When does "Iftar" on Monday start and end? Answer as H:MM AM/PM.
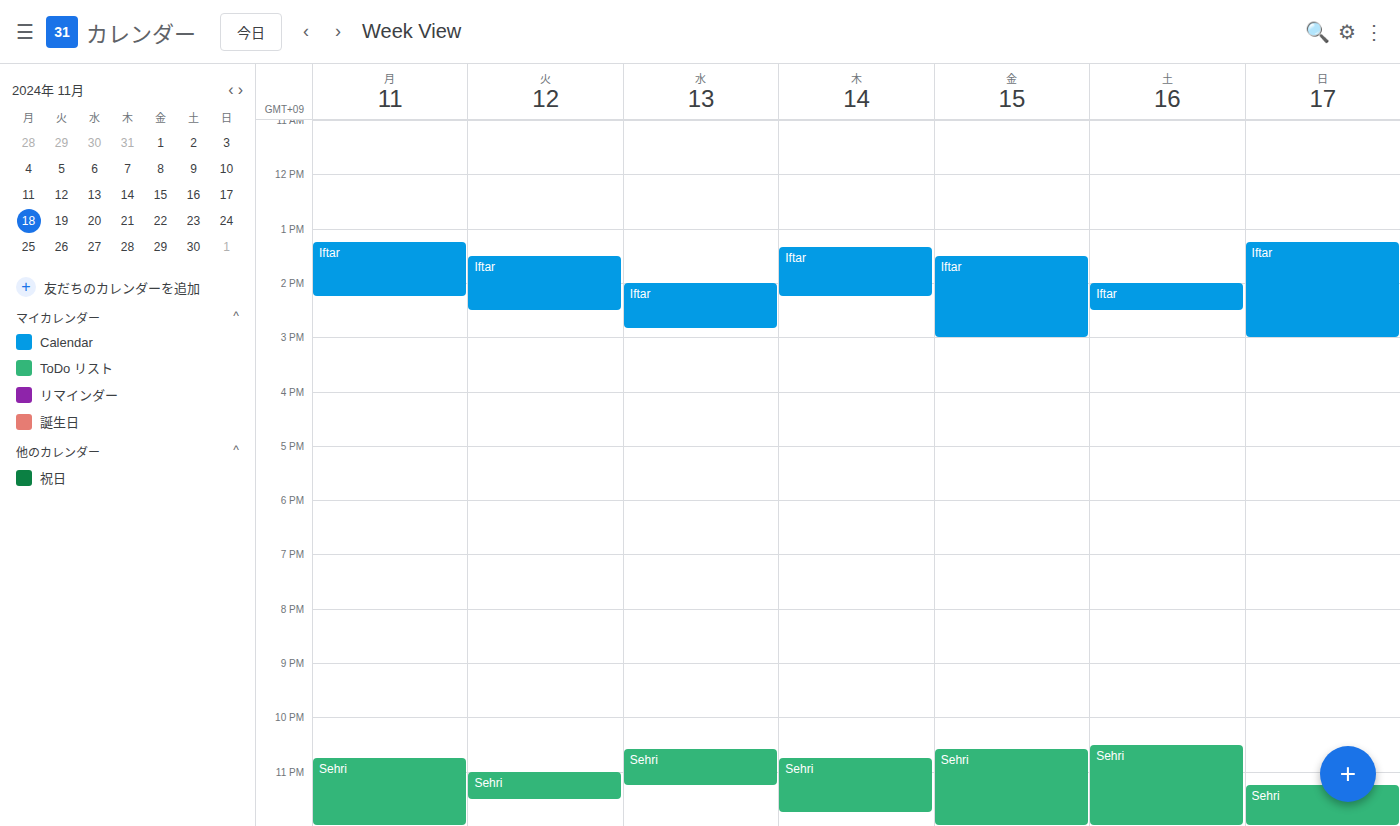
1:15 PM to 2:15 PM